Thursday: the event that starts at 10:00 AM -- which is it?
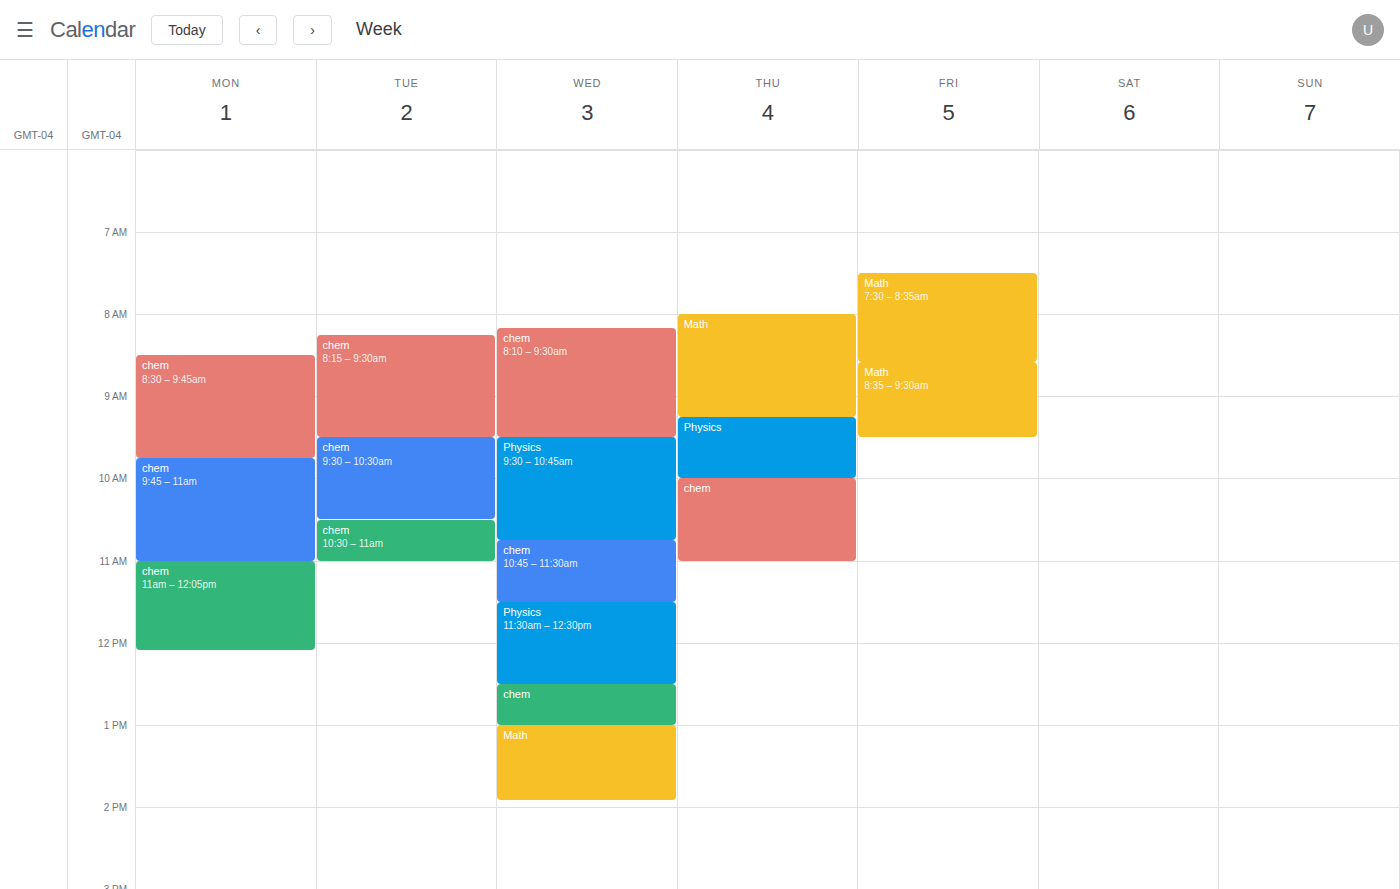
"chem"